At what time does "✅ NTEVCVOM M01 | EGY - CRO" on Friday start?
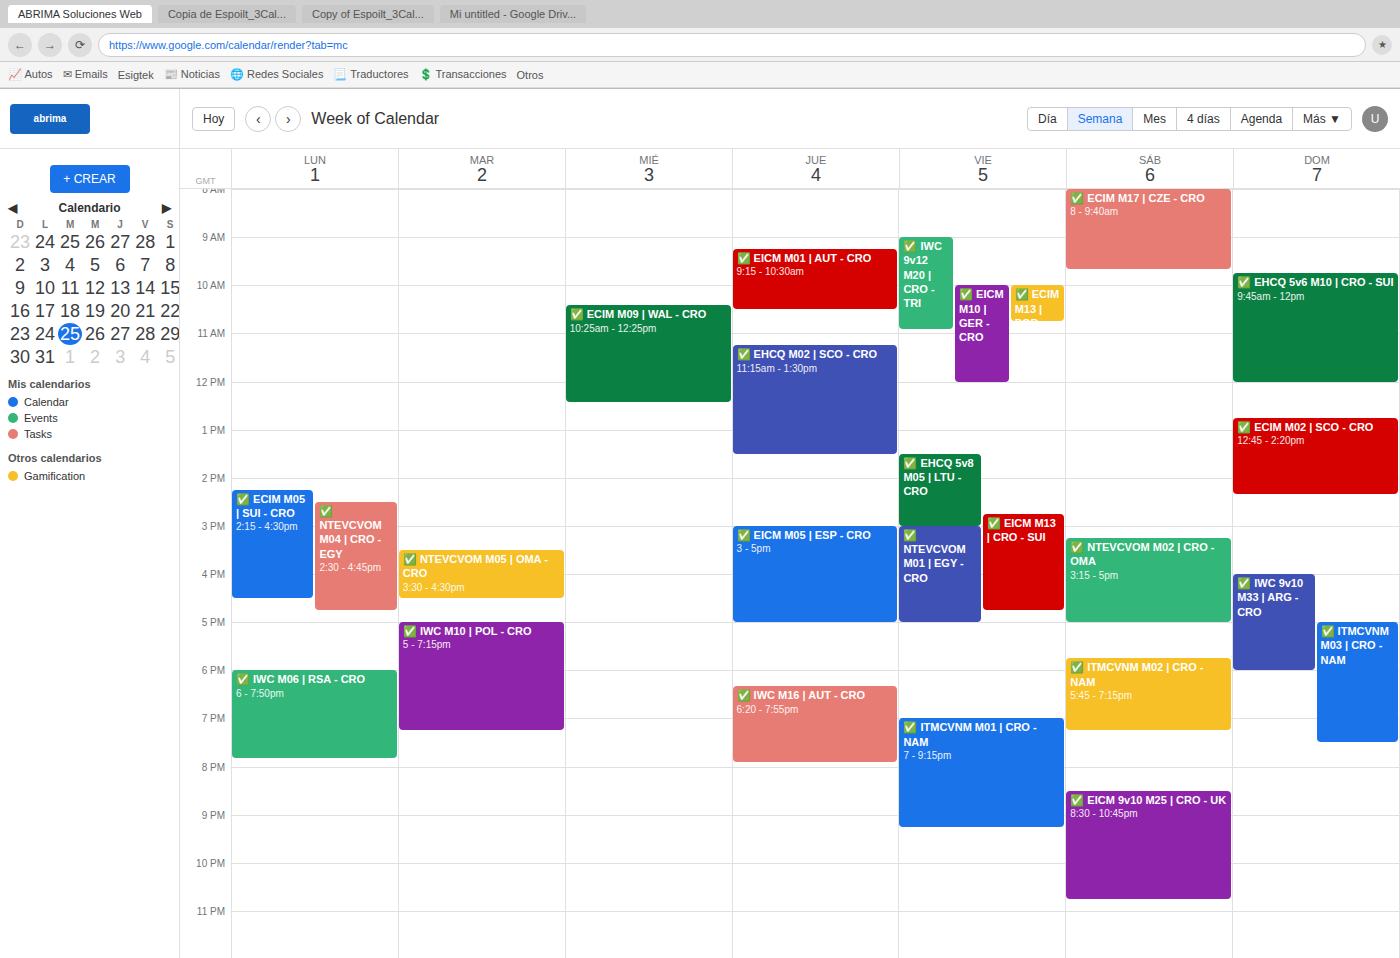
3:00 PM